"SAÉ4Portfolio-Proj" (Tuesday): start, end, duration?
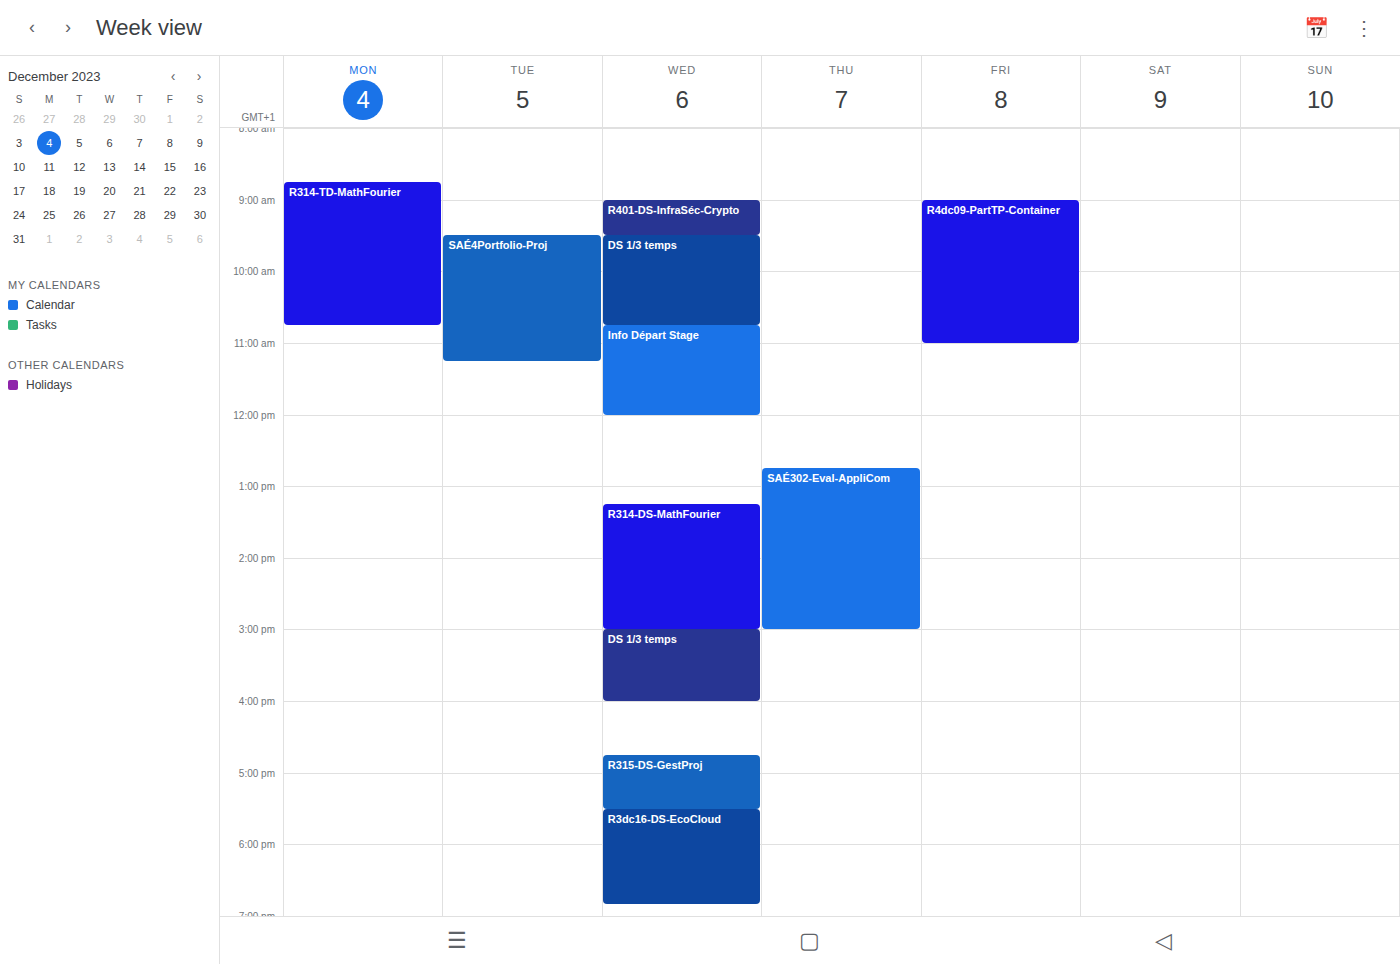
9:30 AM to 11:15 AM, 1 hour 45 minutes